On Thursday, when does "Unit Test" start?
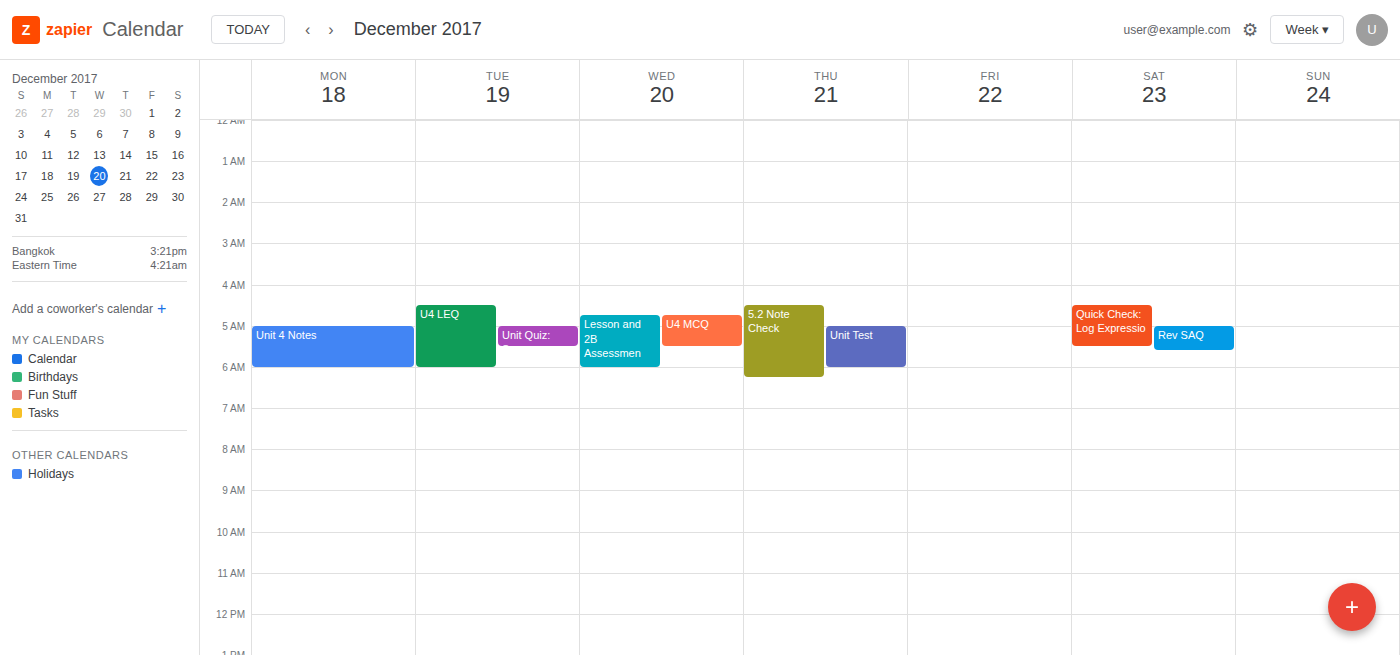
5:00 AM